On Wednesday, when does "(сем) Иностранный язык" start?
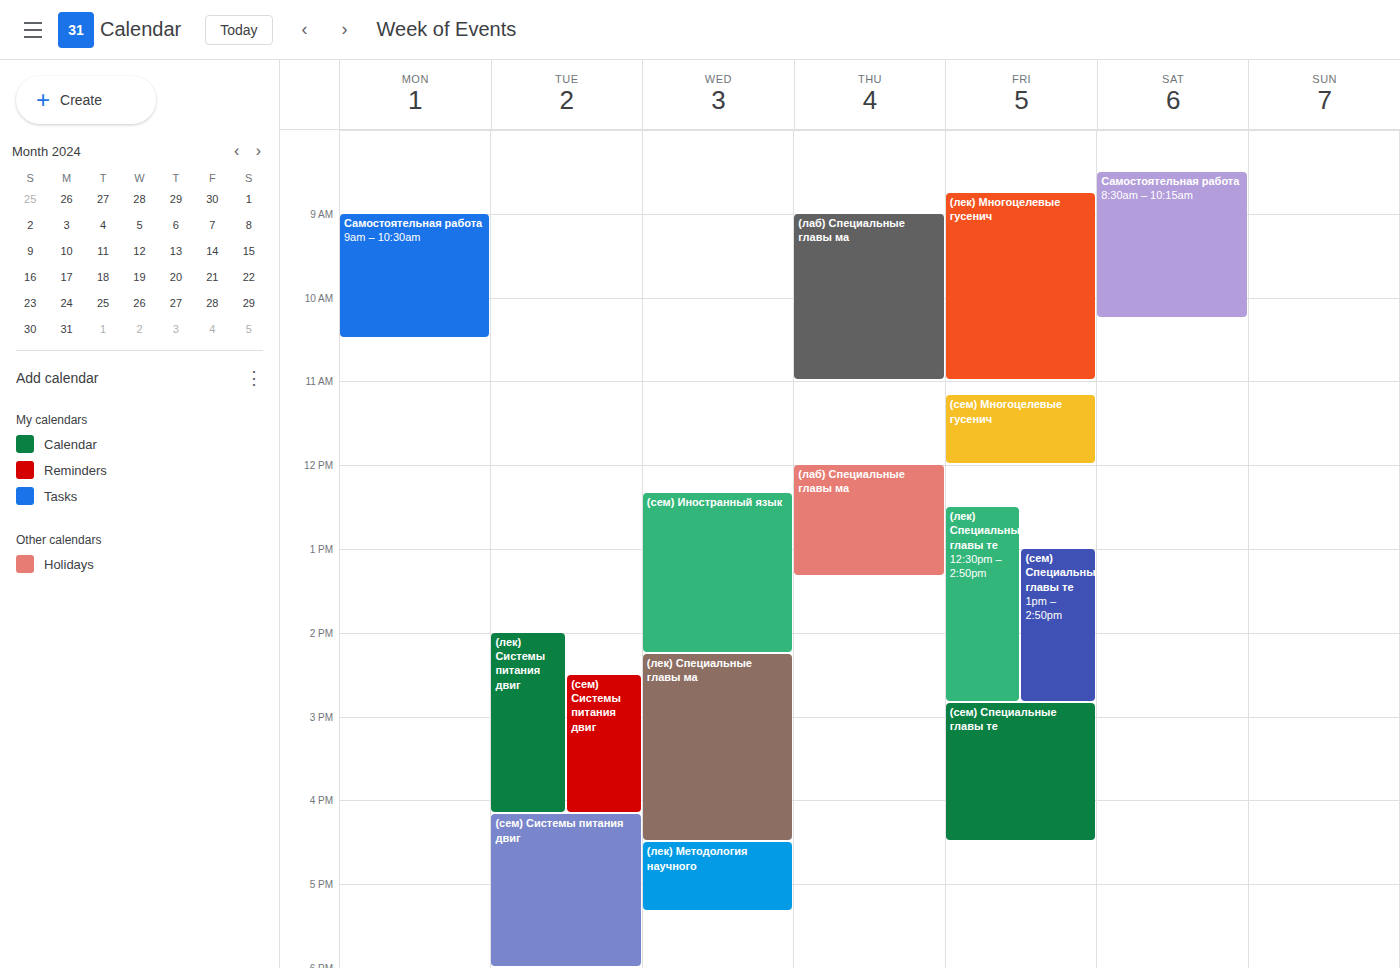
12:20 PM